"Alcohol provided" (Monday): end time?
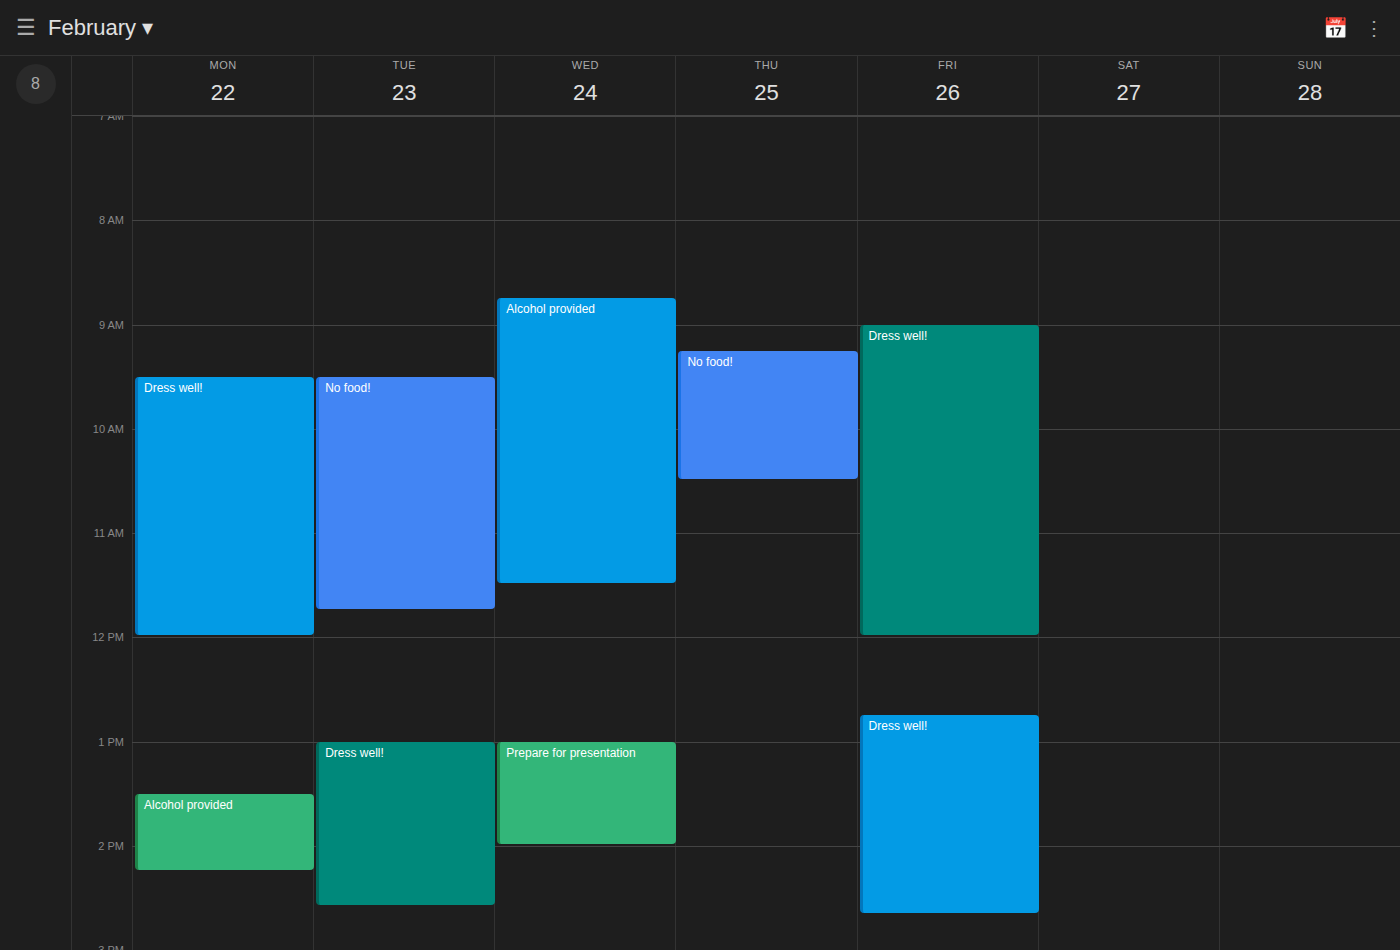
2:15 PM